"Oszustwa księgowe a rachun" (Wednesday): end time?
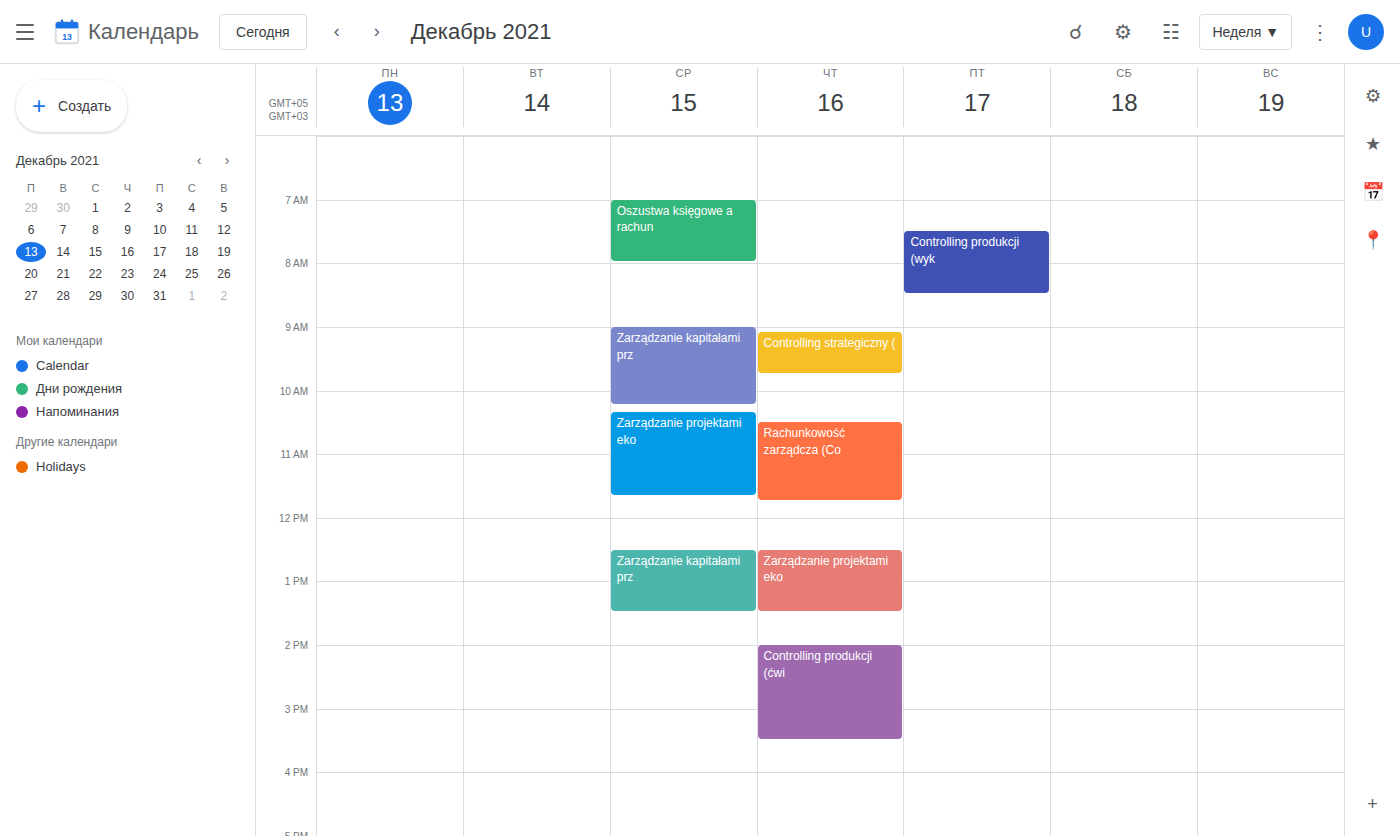
8:00 AM